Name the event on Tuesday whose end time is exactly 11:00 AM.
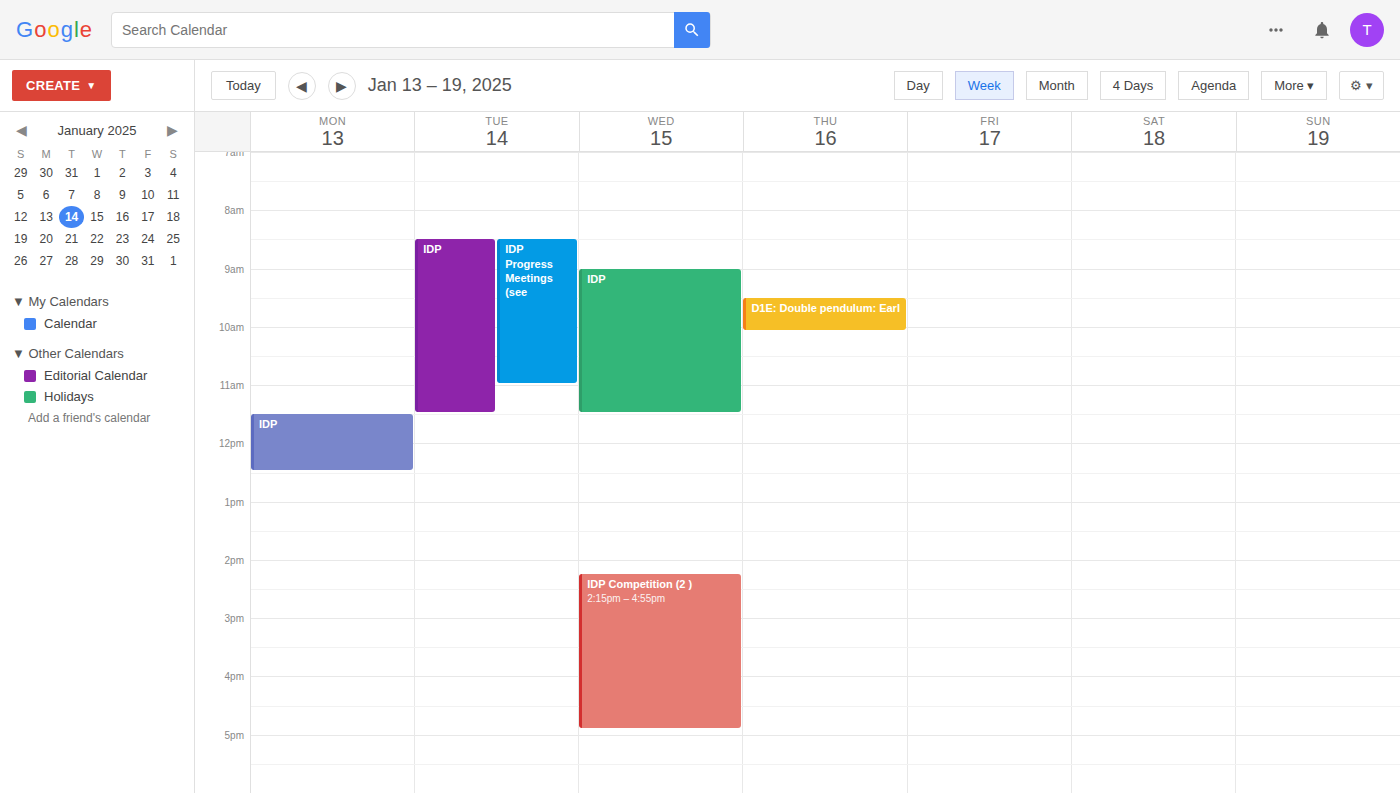
"IDP Progress Meetings (see"